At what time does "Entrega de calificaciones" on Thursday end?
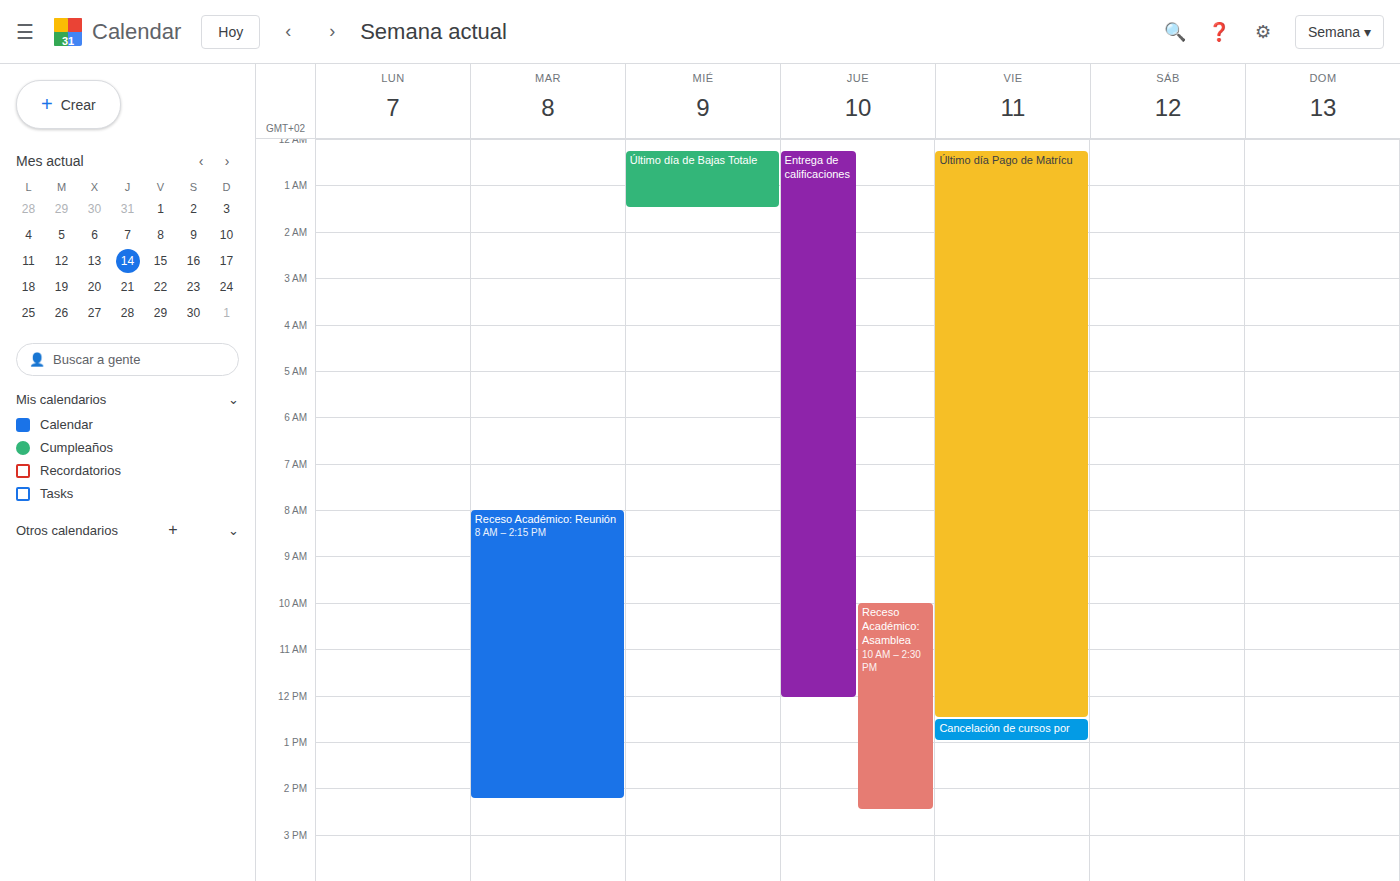
12:05 PM